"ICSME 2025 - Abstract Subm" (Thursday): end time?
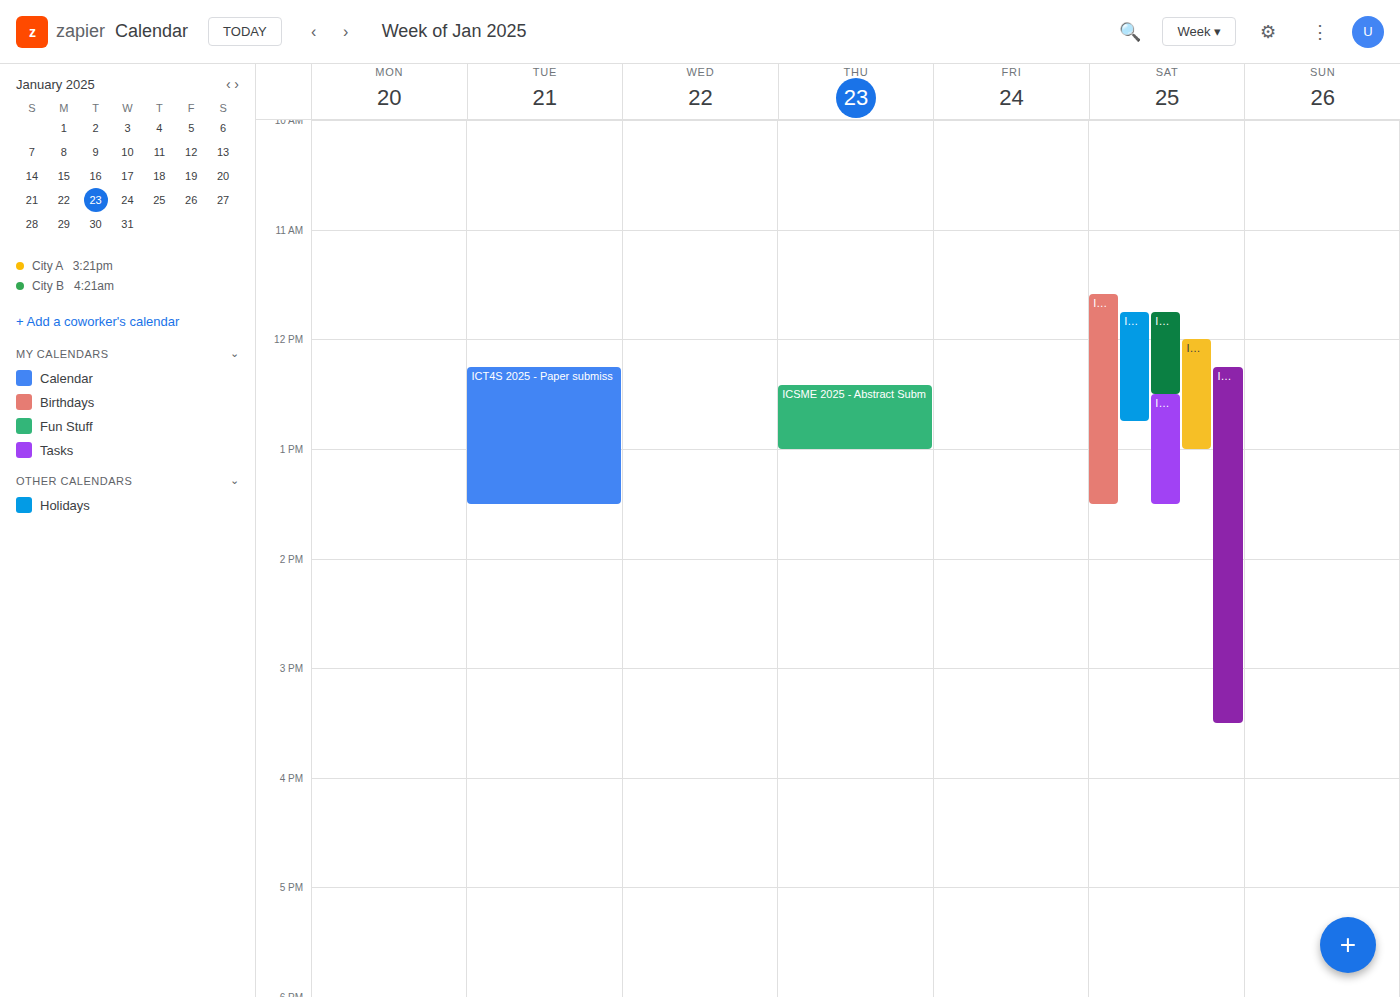
1:00 PM